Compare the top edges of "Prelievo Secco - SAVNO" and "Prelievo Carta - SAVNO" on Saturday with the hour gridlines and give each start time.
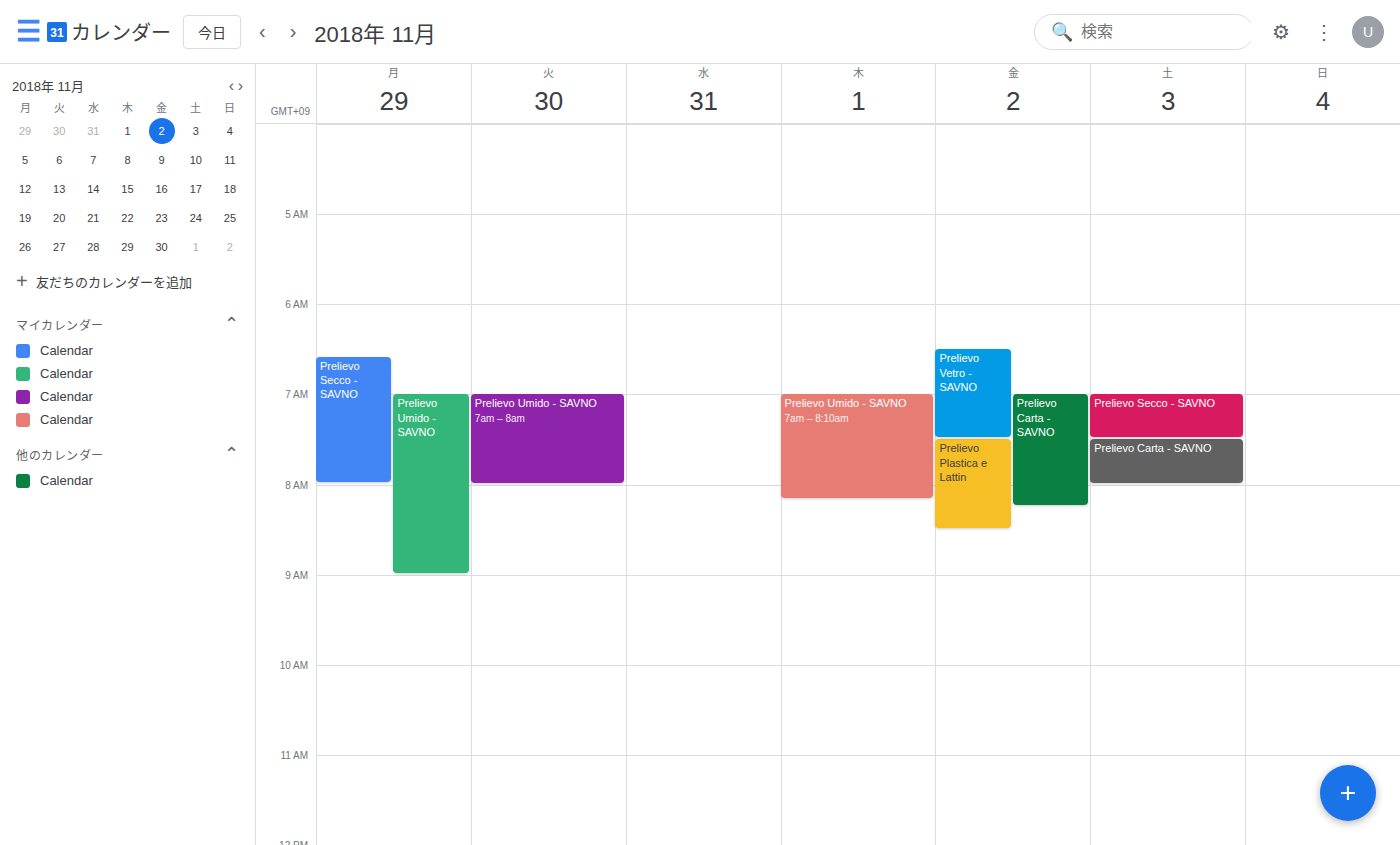
"Prelievo Secco - SAVNO": 7:00 AM, exactly on the 7 AM line. "Prelievo Carta - SAVNO": 7:30 AM, halfway between the 7 AM and 8 AM lines.